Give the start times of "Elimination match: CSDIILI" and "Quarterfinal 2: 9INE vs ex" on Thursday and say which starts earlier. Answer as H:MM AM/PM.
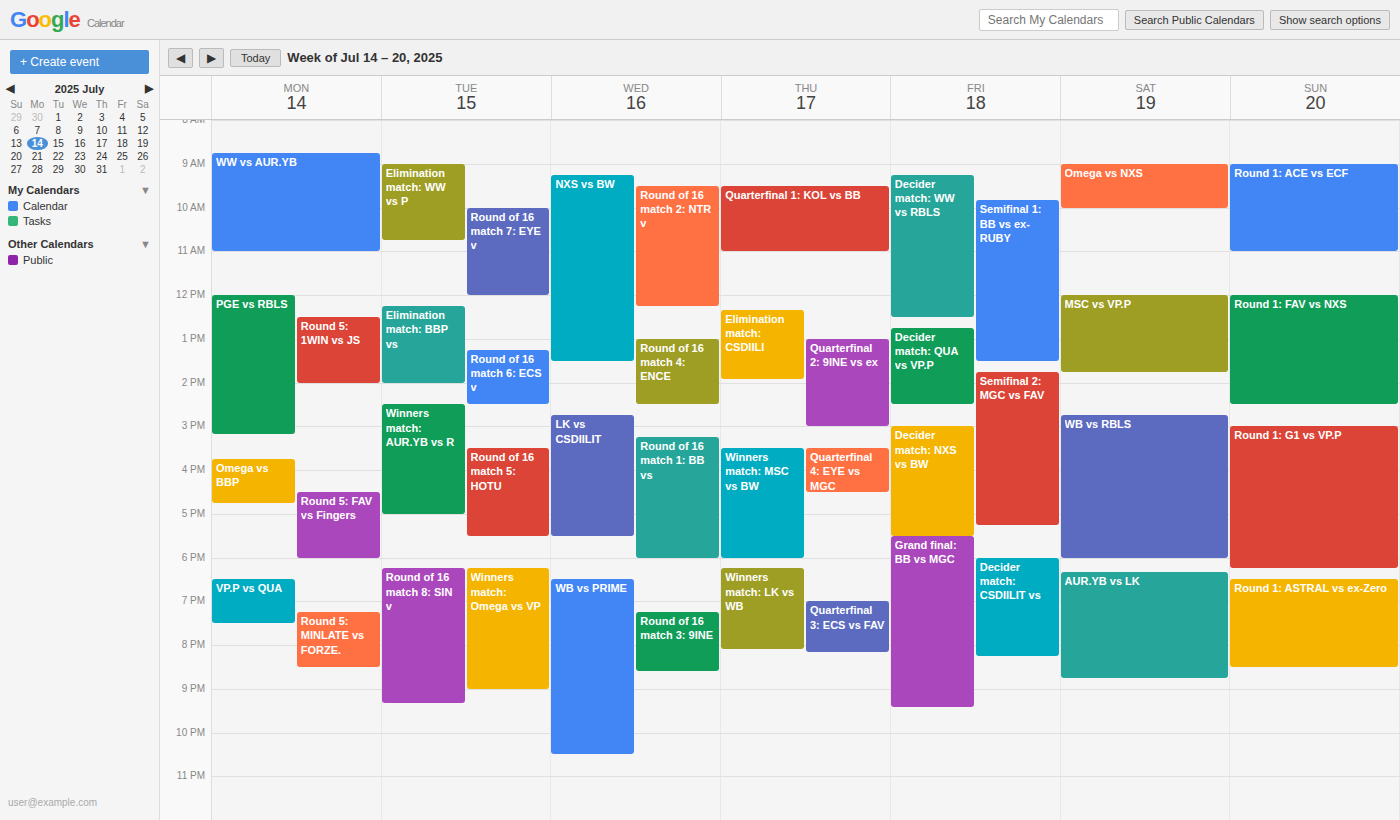
"Elimination match: CSDIILI" 12:20 PM; "Quarterfinal 2: 9INE vs ex" 1:00 PM.